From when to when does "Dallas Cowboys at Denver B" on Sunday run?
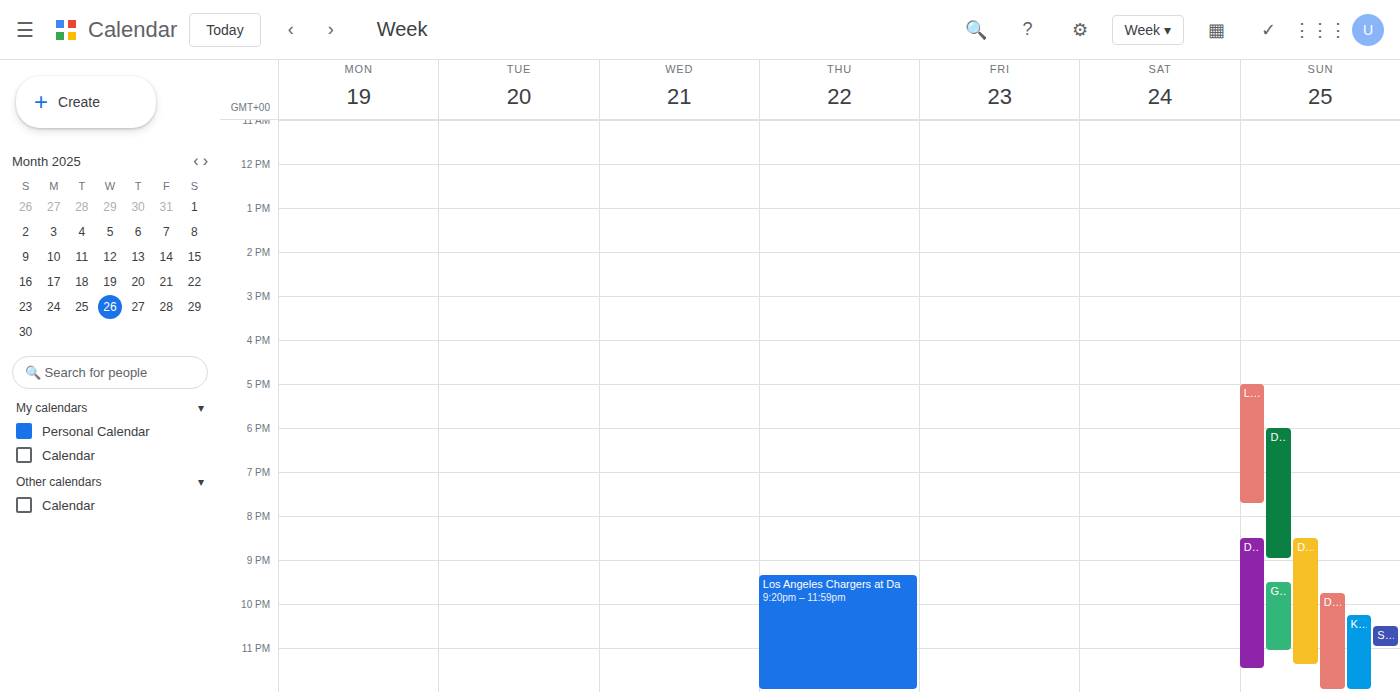
8:30 PM to 11:25 PM